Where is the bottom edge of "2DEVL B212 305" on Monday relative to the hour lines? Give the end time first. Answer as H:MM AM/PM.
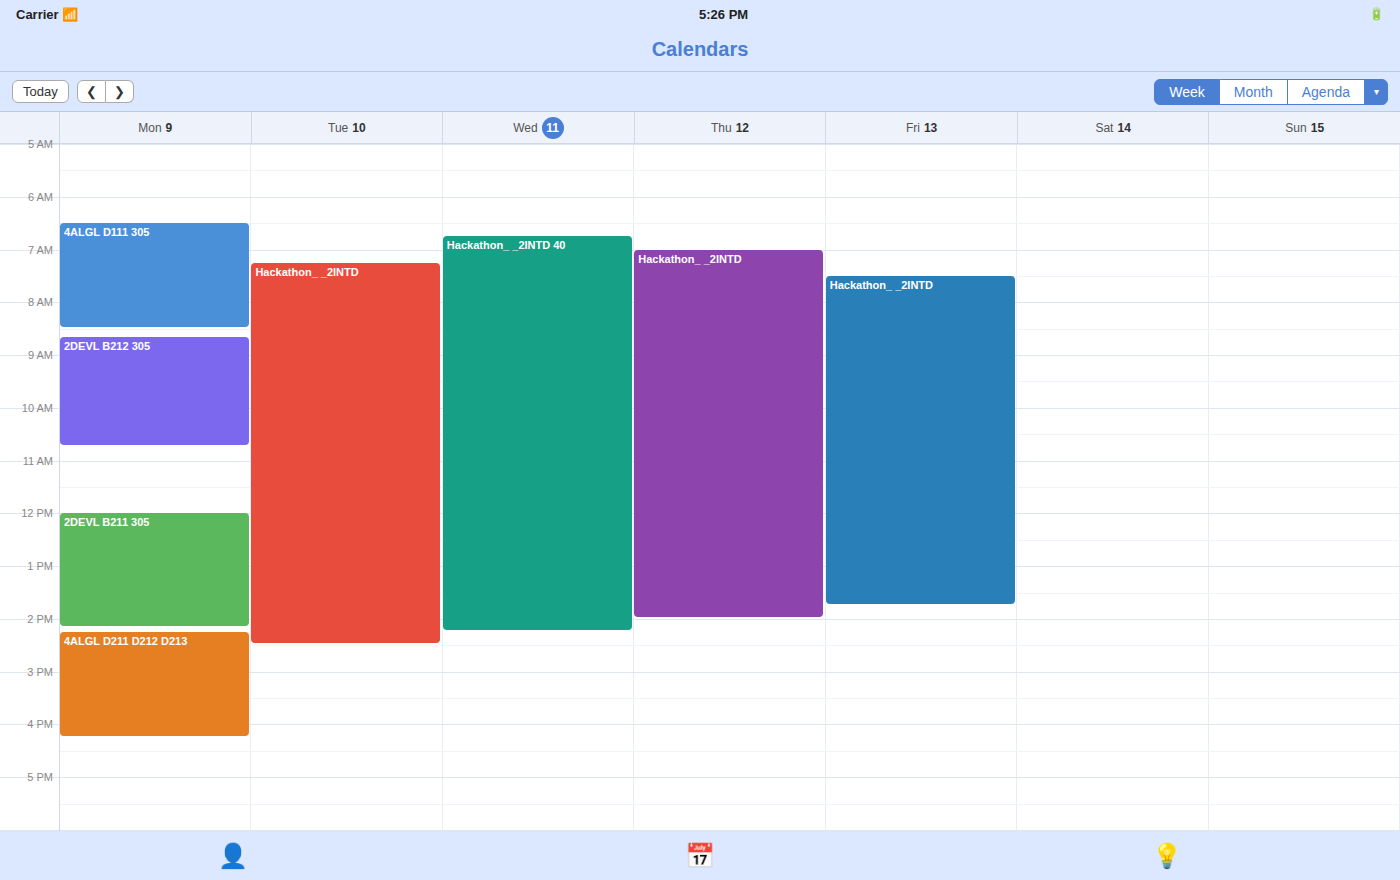
10:45 AM -- neither: three quarters of the way from the 10 AM line to the 11 AM line.